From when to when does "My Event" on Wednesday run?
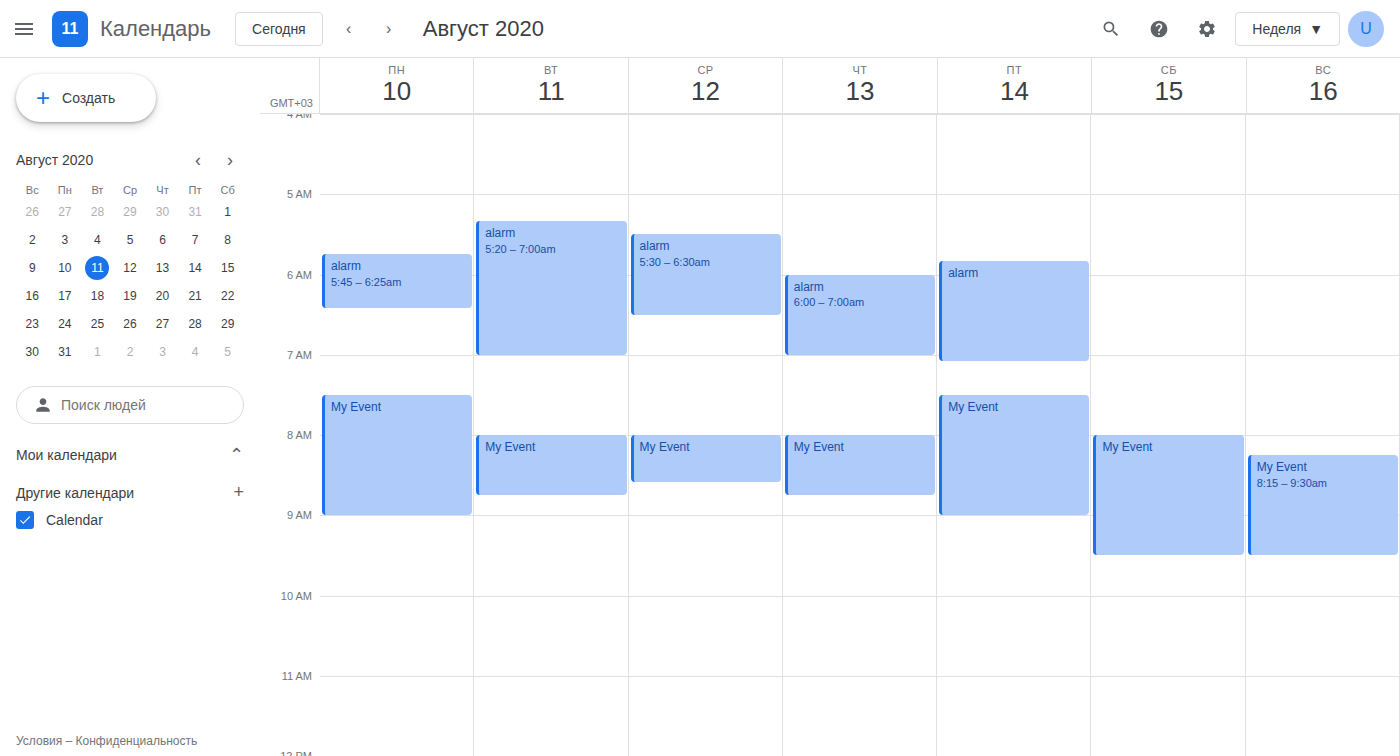
08:00 to 08:35